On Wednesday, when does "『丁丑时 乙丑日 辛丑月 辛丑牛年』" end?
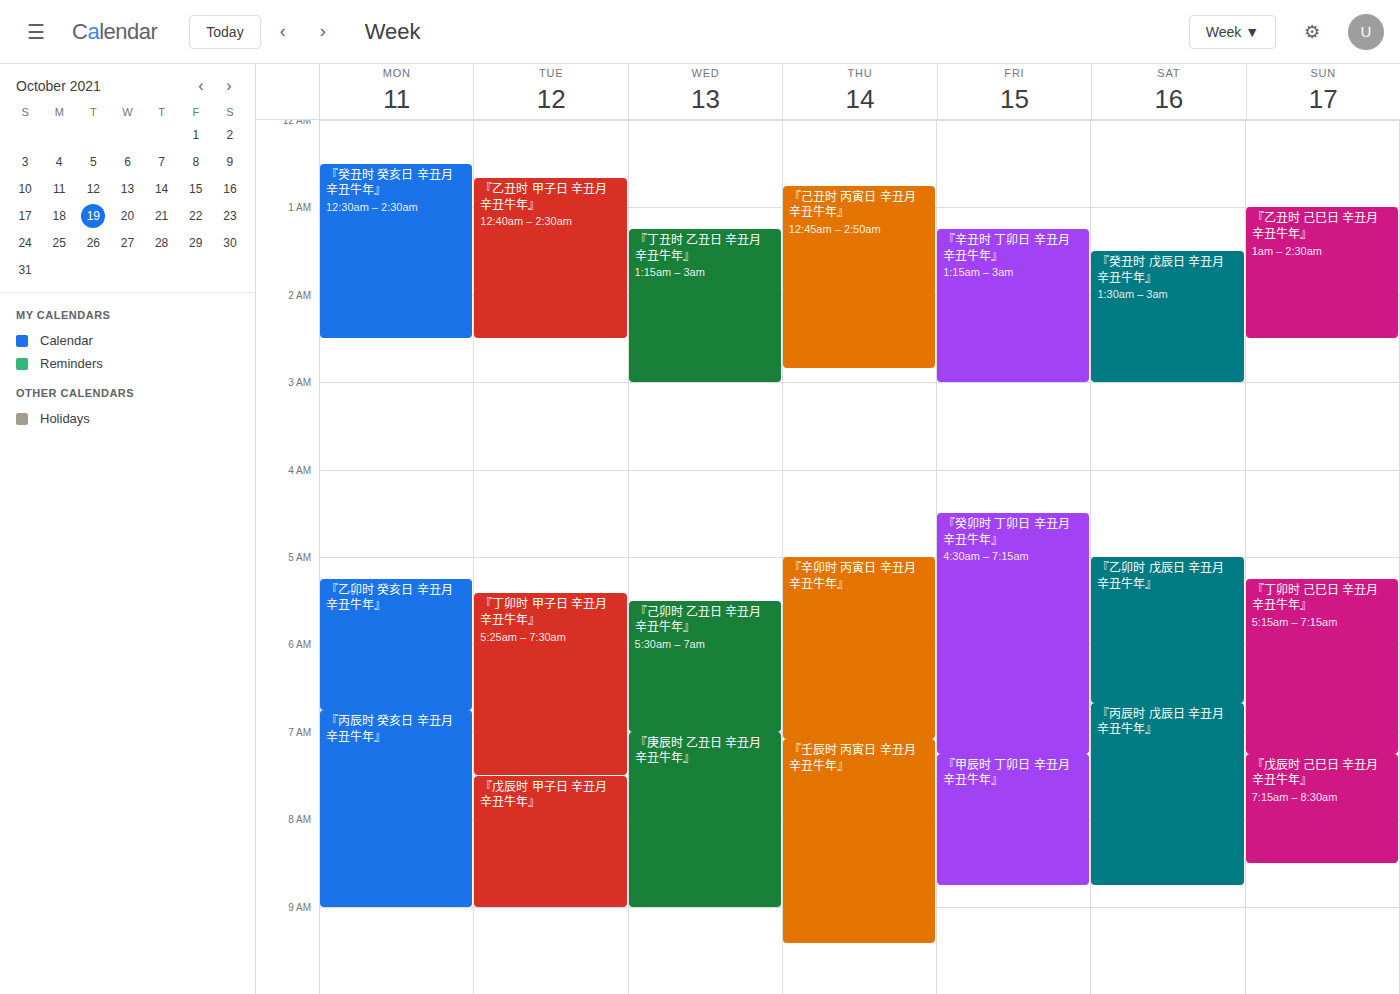
3:00 AM